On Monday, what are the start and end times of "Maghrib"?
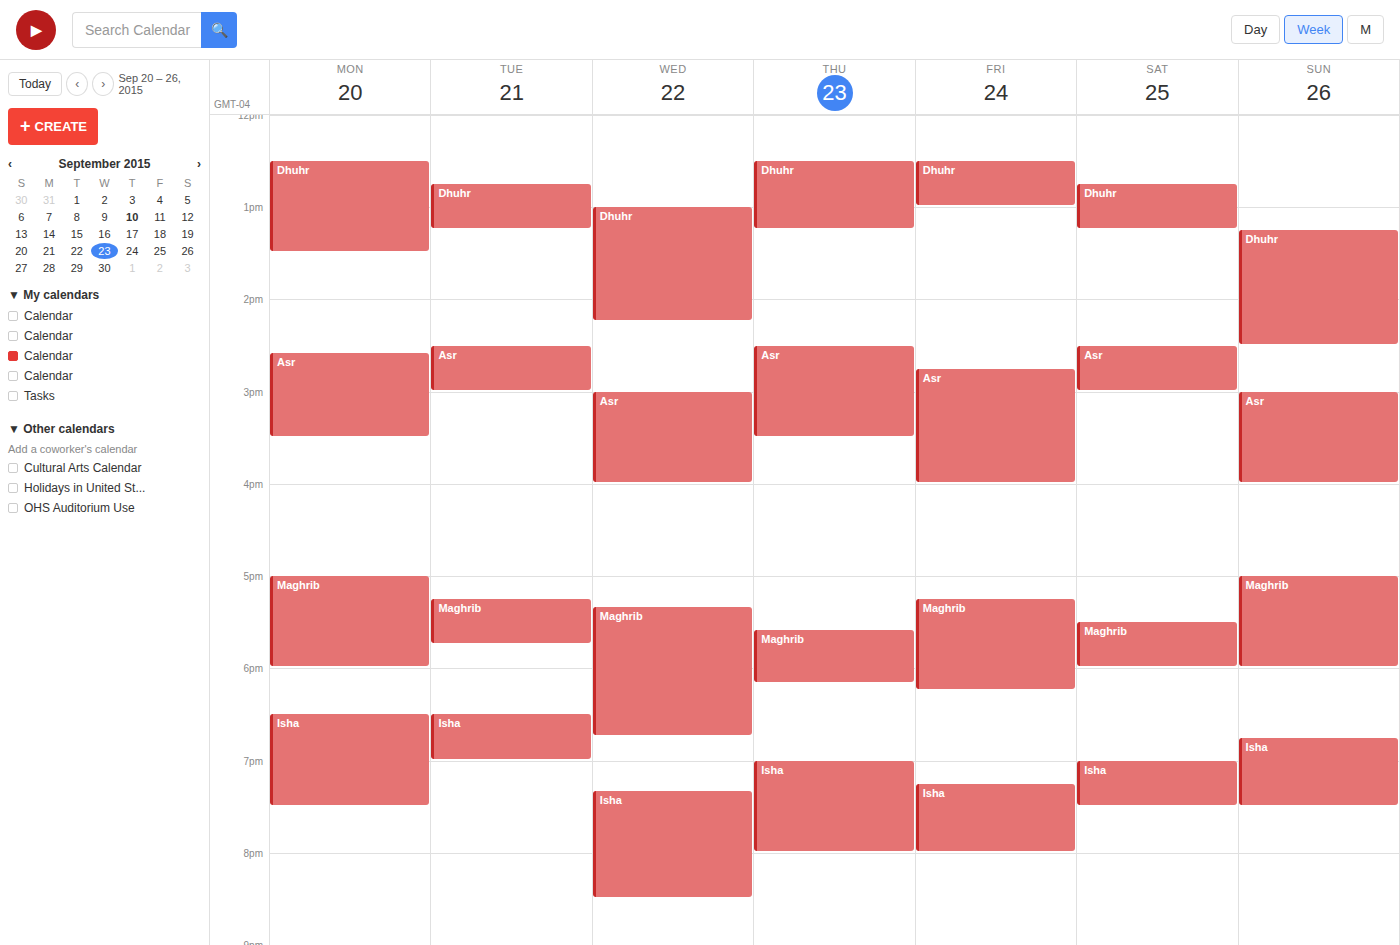
5:00 PM to 6:00 PM